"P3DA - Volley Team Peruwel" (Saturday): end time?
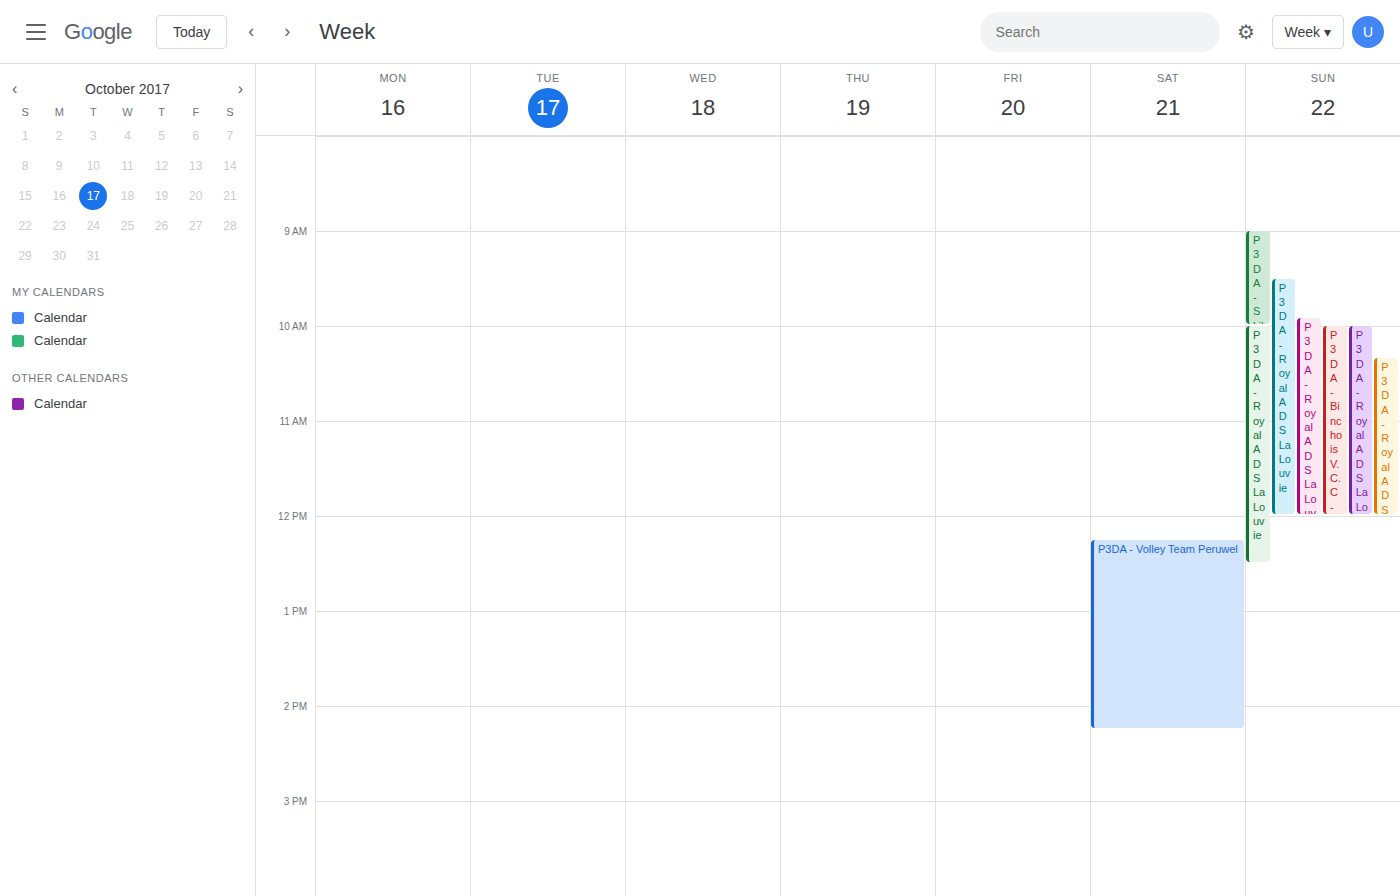
2:15 PM